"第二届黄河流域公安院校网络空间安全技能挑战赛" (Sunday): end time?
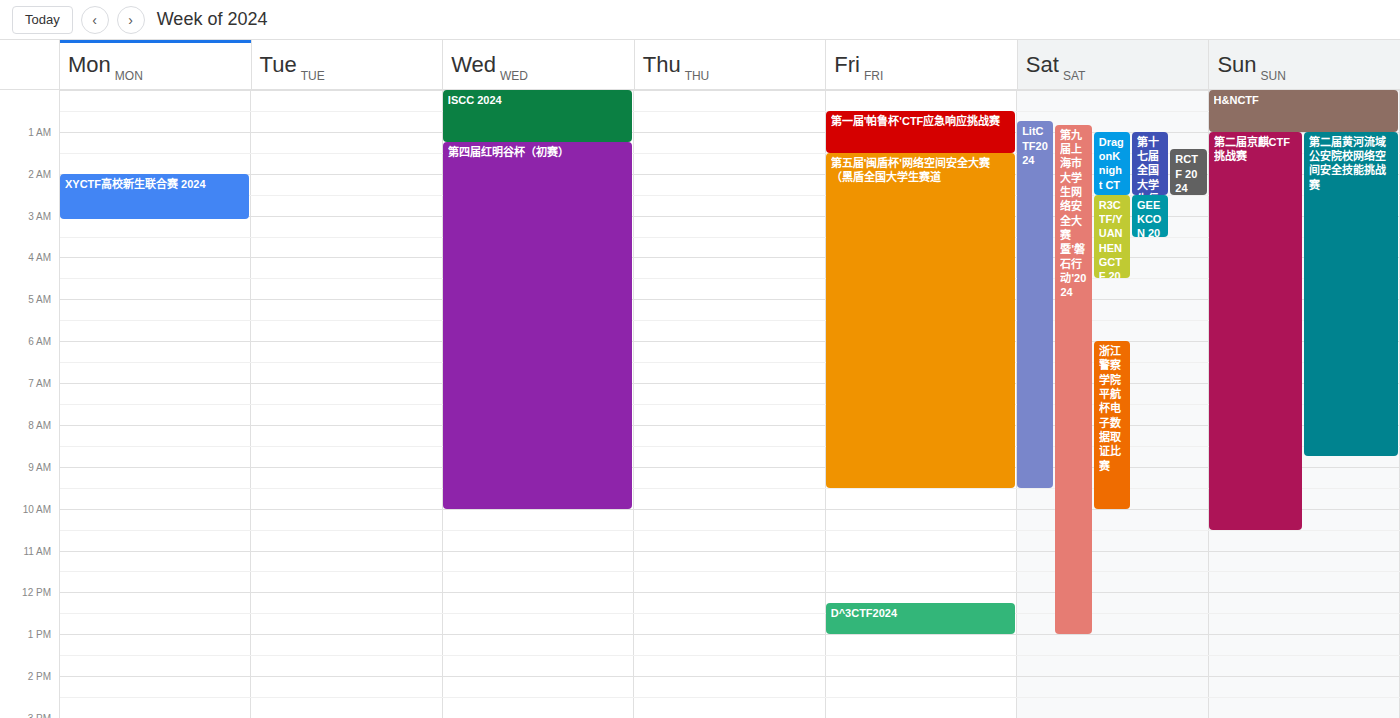
8:45 AM